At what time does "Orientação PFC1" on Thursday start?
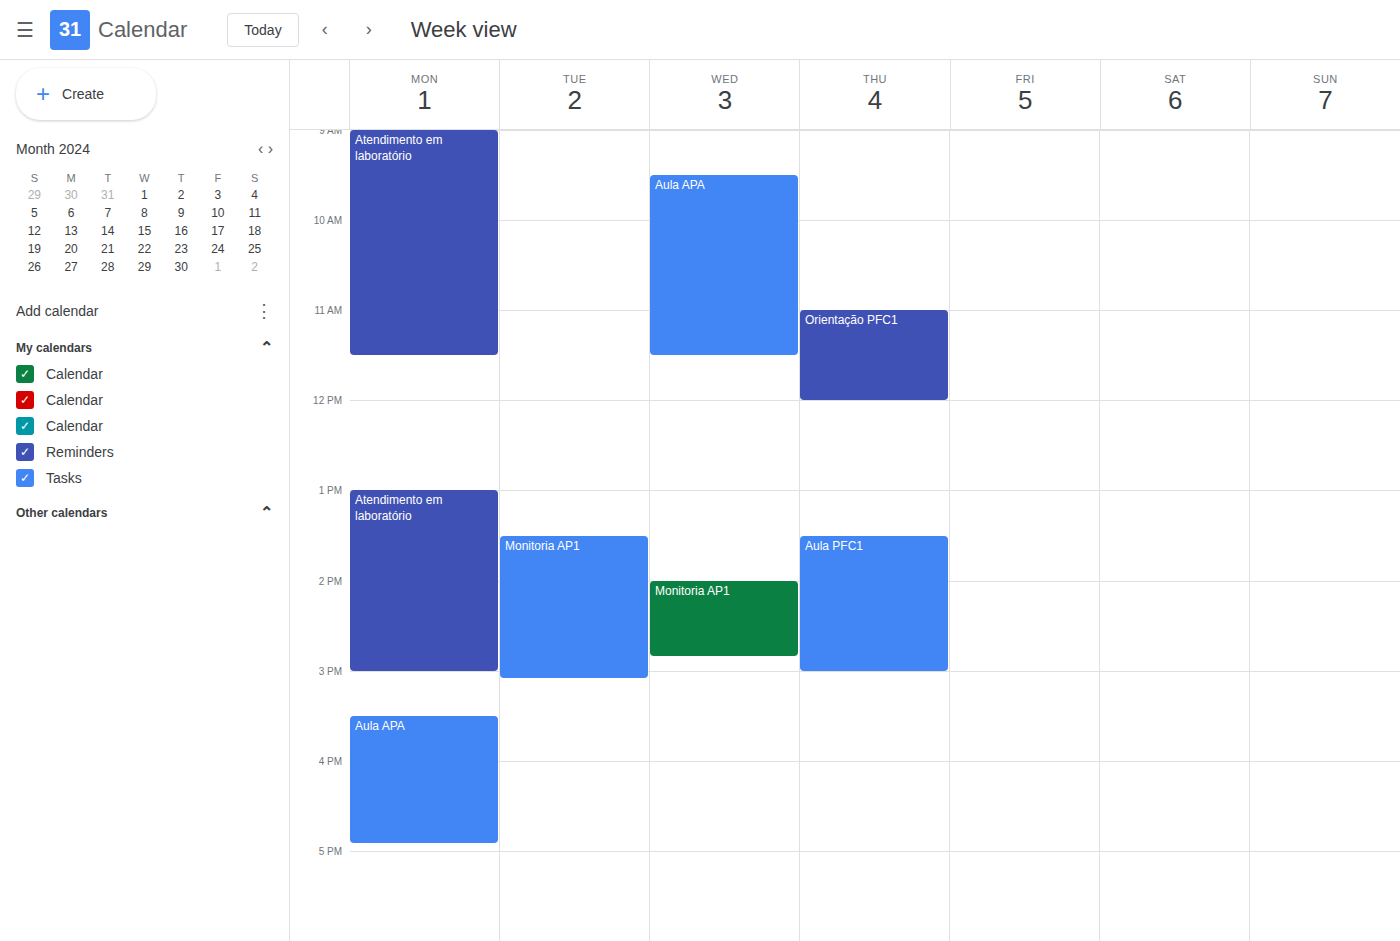
11:00